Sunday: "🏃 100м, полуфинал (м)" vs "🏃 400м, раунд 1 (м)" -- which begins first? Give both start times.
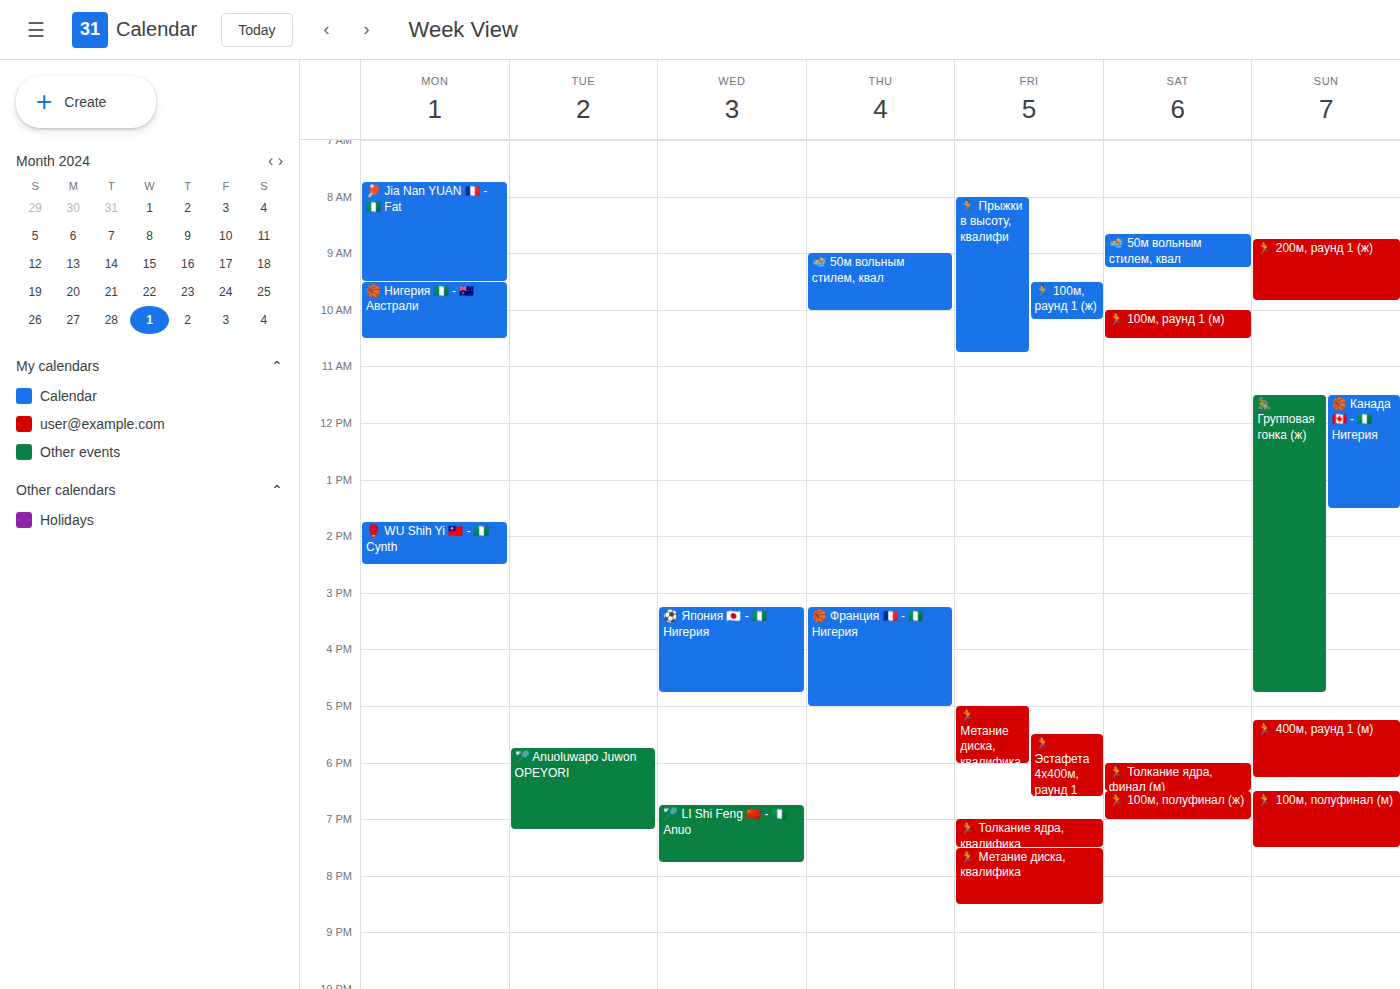
"🏃 400м, раунд 1 (м)" 5:15 PM; "🏃 100м, полуфинал (м)" 6:30 PM.